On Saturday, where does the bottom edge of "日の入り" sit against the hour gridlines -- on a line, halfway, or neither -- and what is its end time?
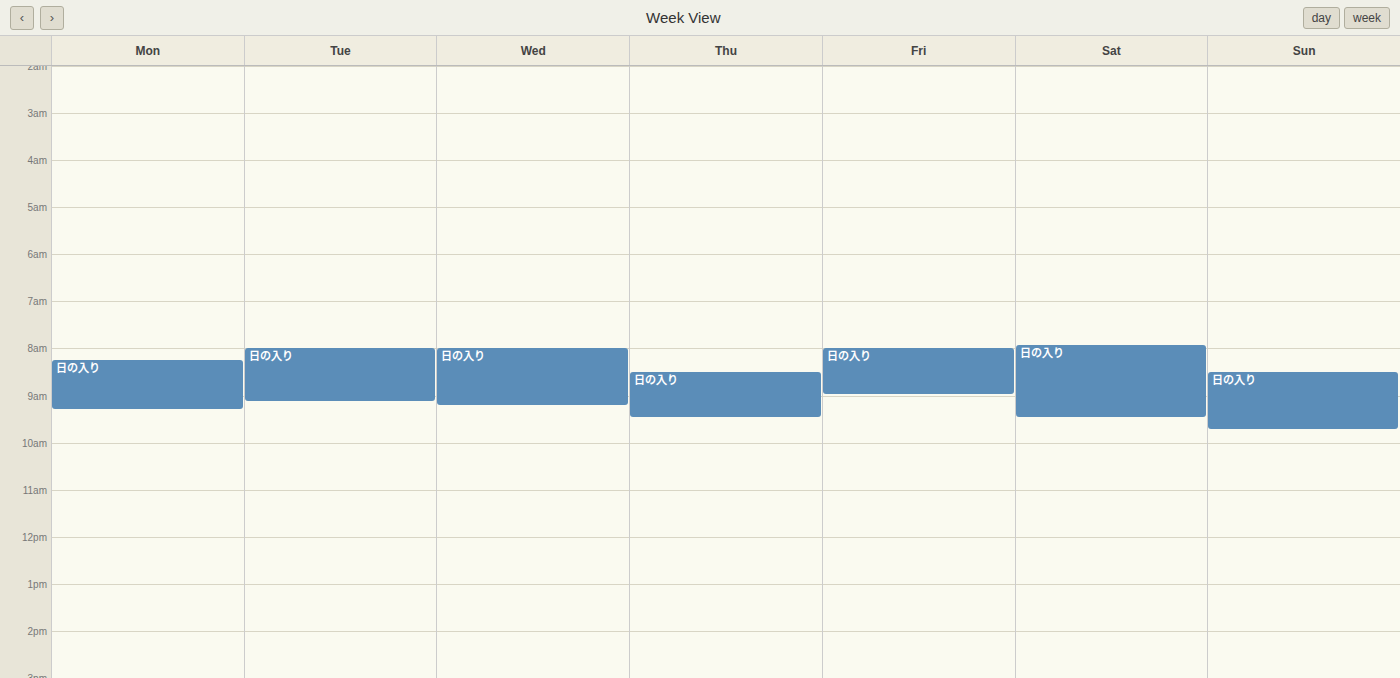
9:30 AM -- halfway between the 9 AM and 10 AM lines.